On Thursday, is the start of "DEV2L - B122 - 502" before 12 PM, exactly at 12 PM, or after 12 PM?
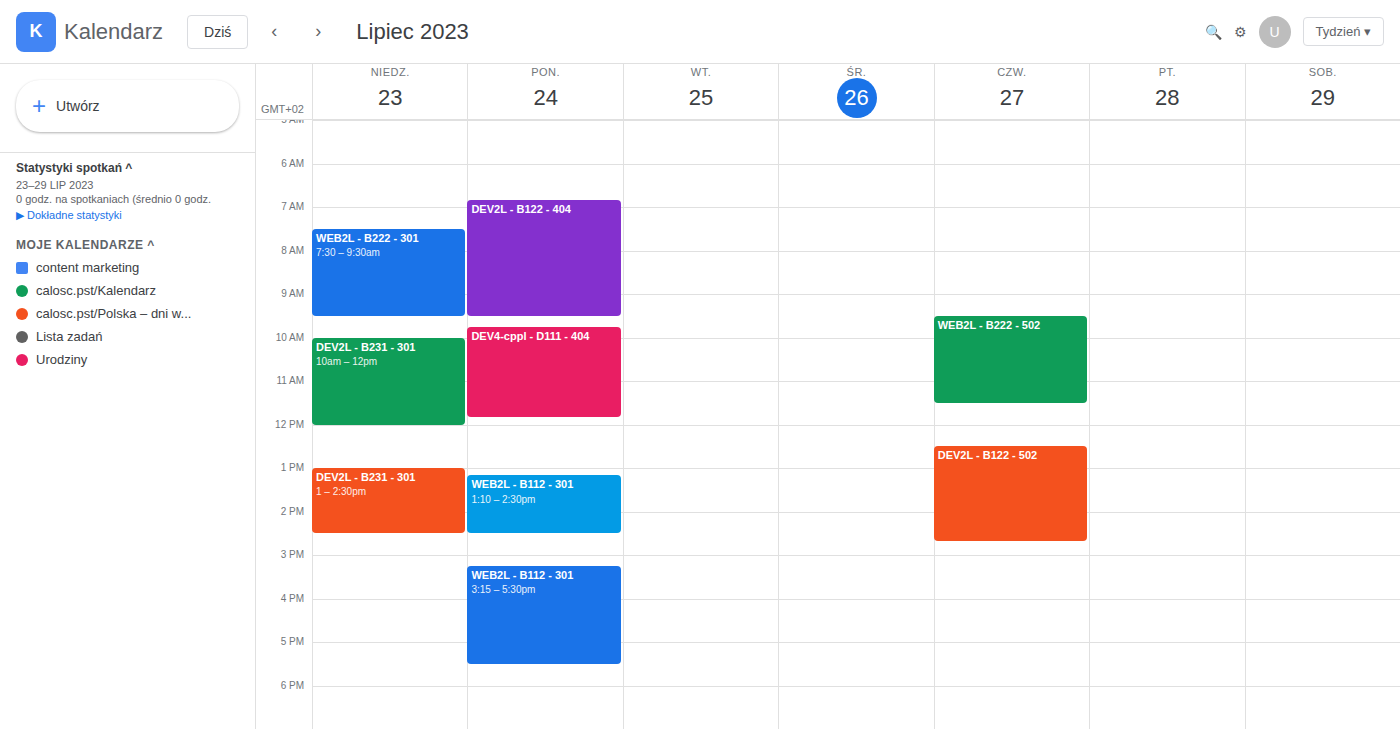
12:30 PM -- after 12 PM, 30 minutes below the 12 PM line.